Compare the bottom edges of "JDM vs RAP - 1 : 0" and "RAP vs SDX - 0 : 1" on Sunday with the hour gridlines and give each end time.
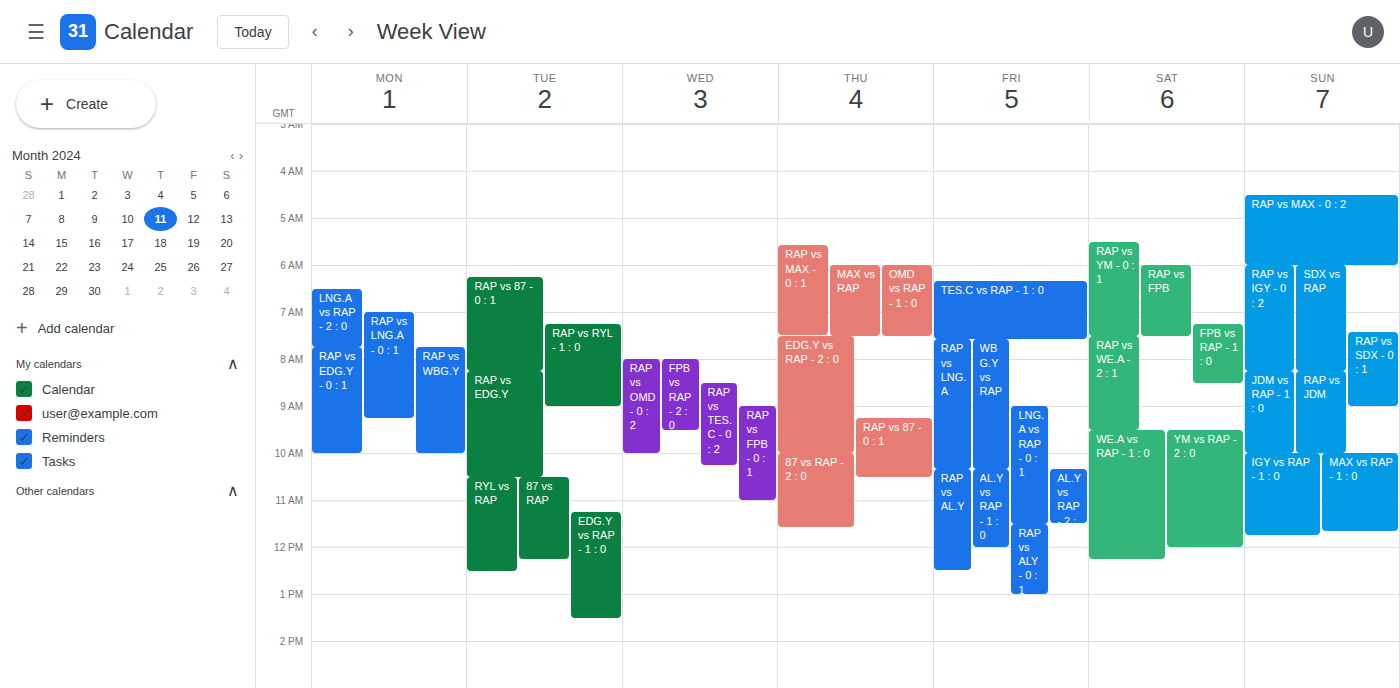
"JDM vs RAP - 1 : 0": 10:00 AM, exactly on the 10 AM line. "RAP vs SDX - 0 : 1": 9:00 AM, exactly on the 9 AM line.